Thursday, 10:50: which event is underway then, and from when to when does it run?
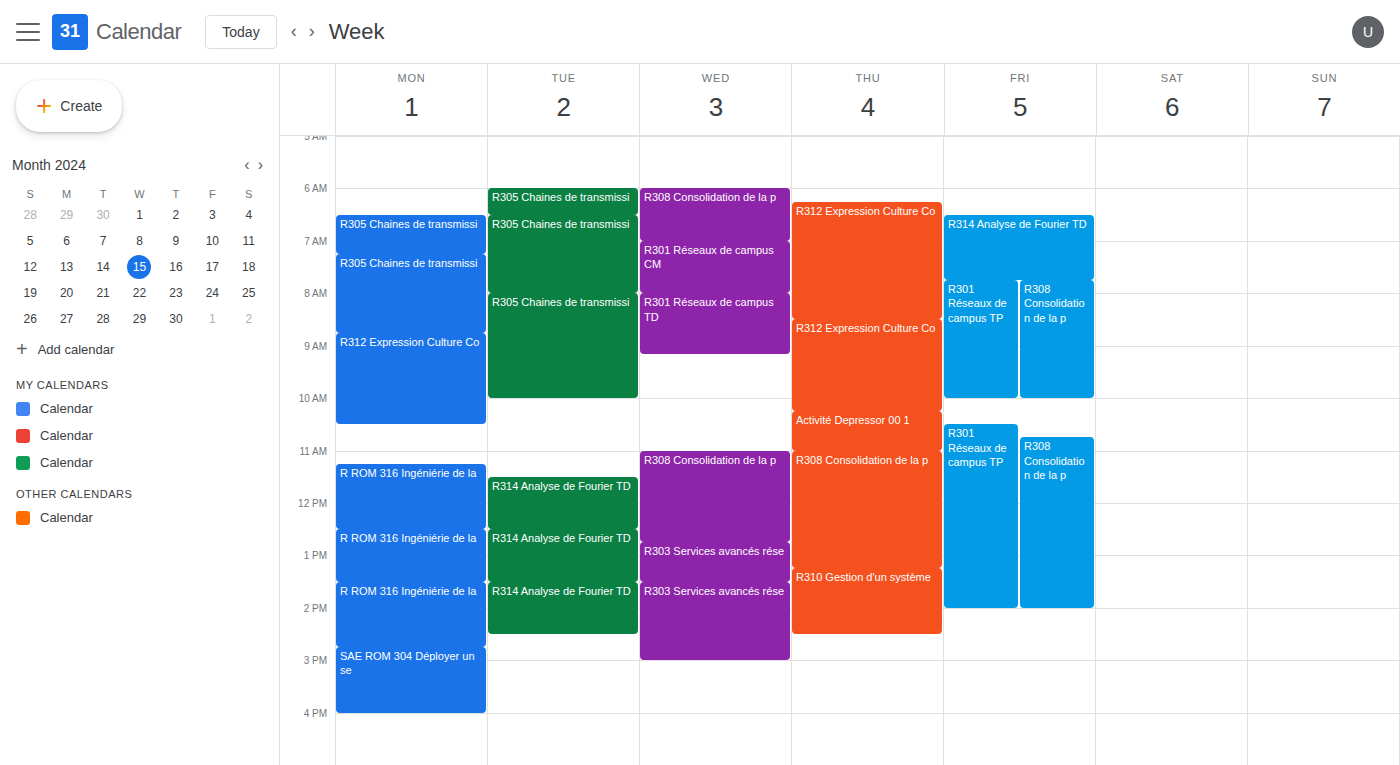
"Activité Depressor 00 1", 10:15 to 11:00